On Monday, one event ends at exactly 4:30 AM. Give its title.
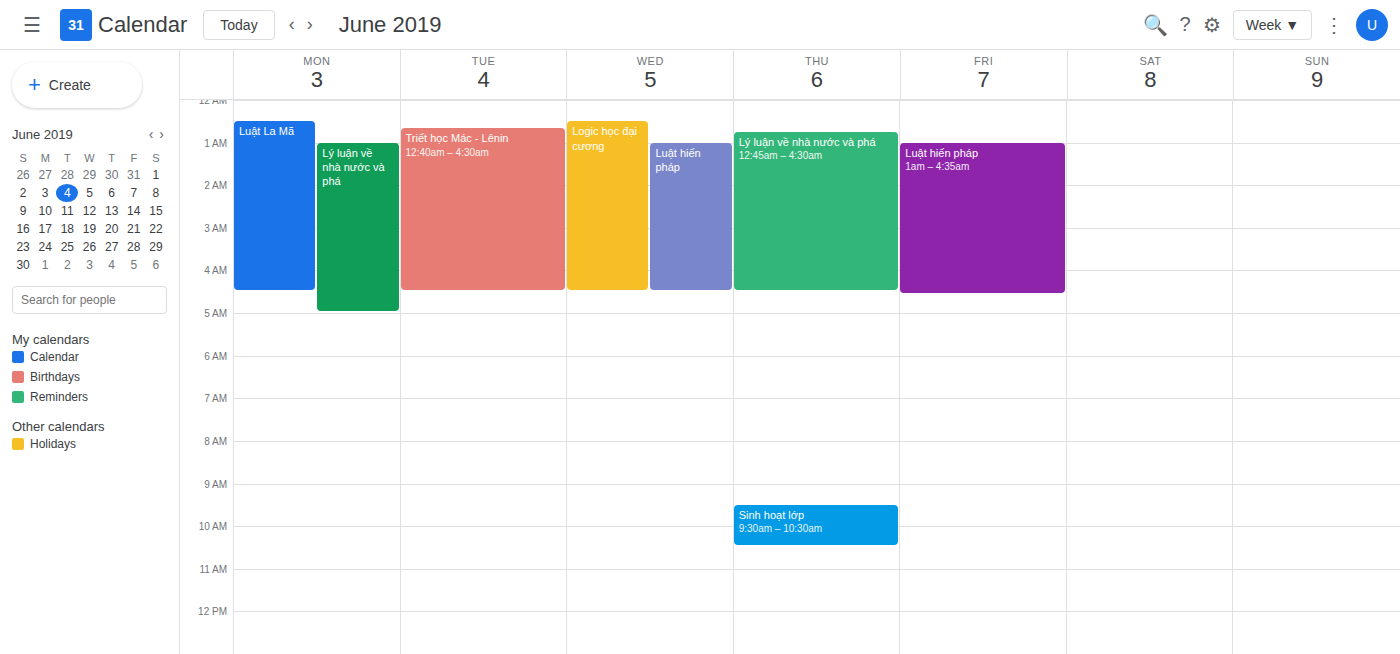
"Luật La Mã"